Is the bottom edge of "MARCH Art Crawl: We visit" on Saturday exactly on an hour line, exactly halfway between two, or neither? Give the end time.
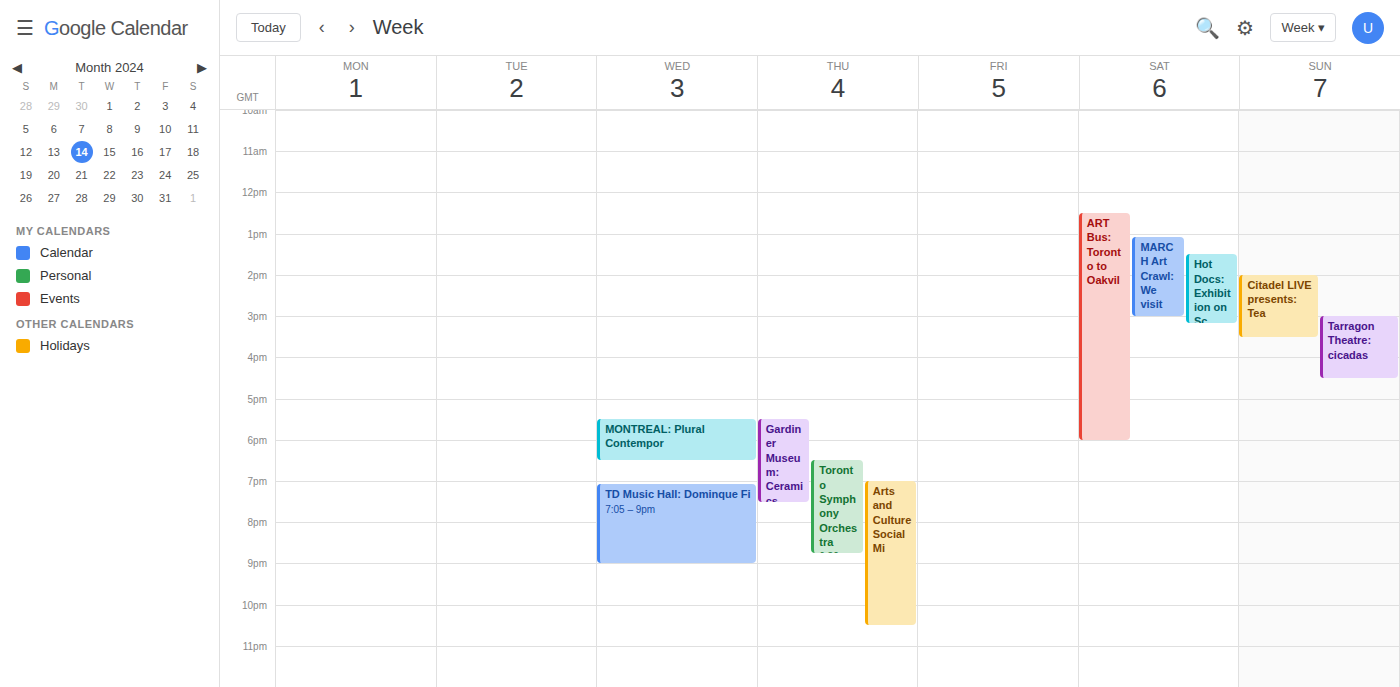
3:00 PM -- exactly on the 3 PM line.